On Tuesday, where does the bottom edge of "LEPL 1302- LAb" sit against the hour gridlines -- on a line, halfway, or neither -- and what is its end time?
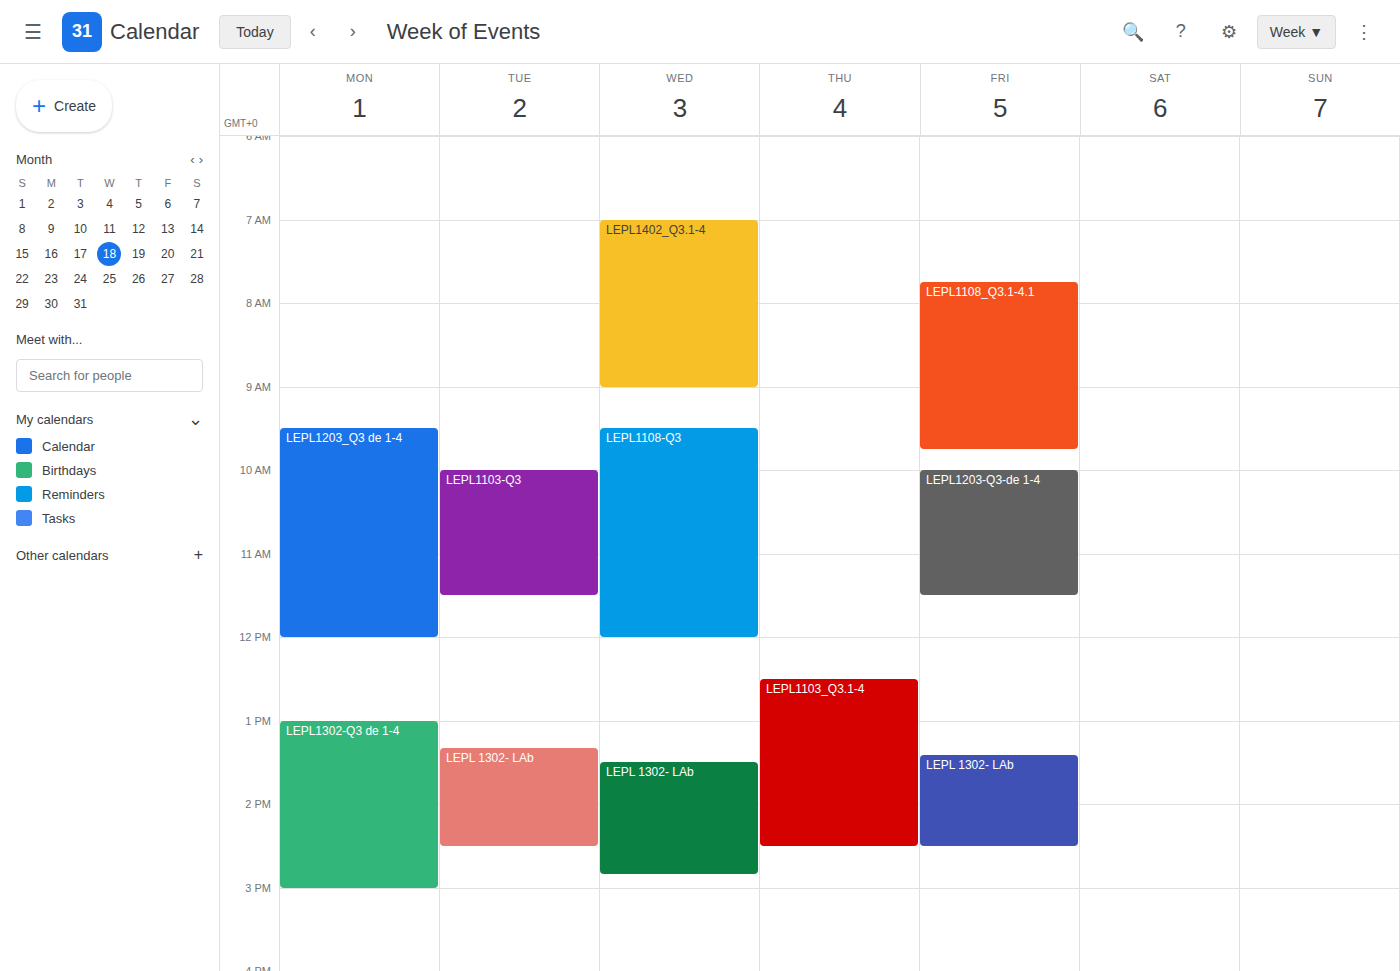
2:30 PM -- halfway between the 2 PM and 3 PM lines.